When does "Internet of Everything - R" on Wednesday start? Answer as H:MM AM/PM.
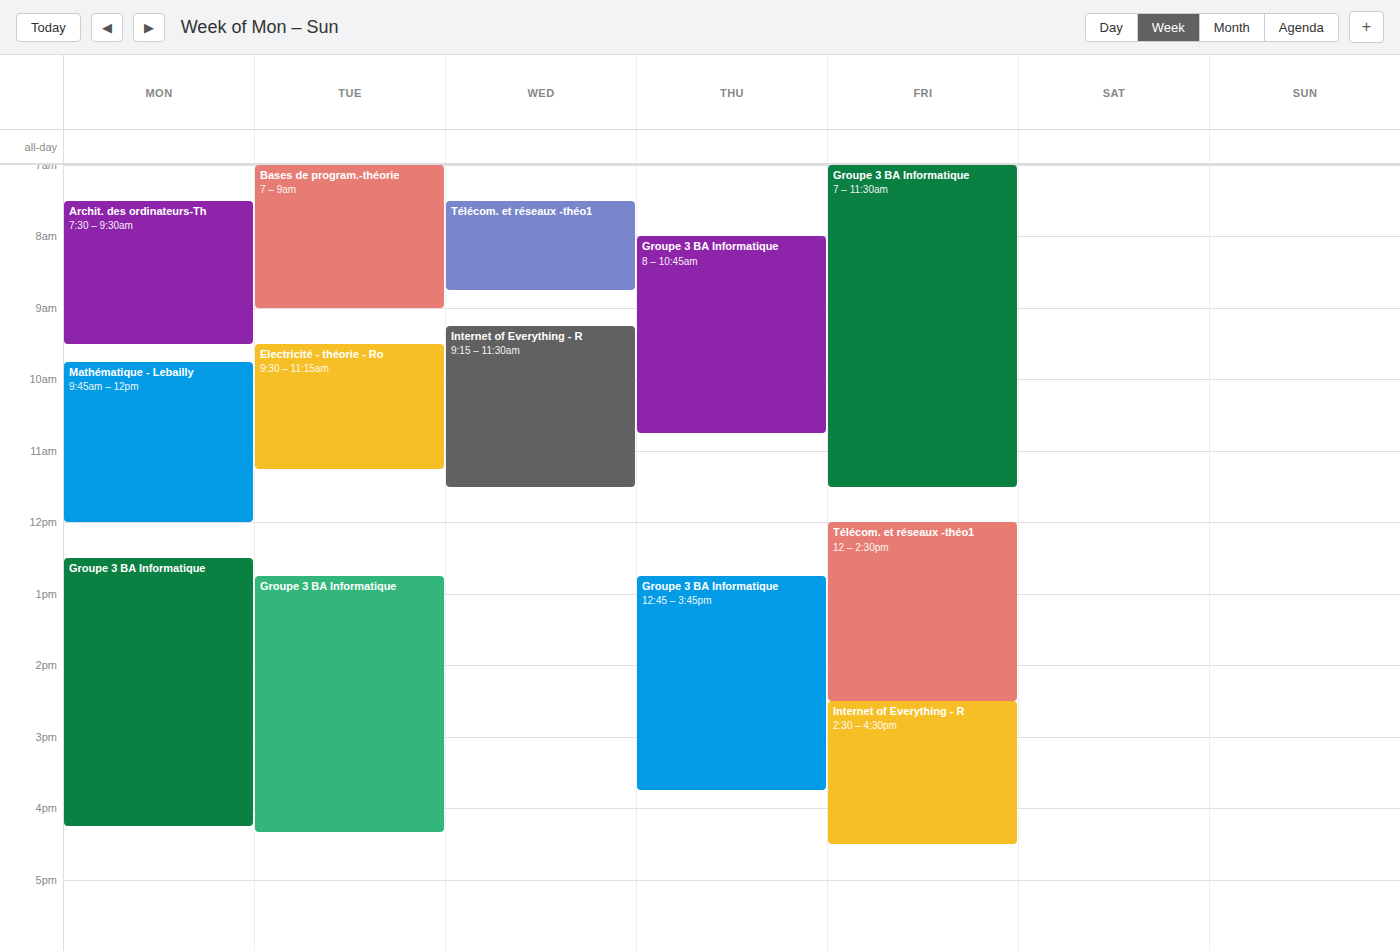
9:15 AM